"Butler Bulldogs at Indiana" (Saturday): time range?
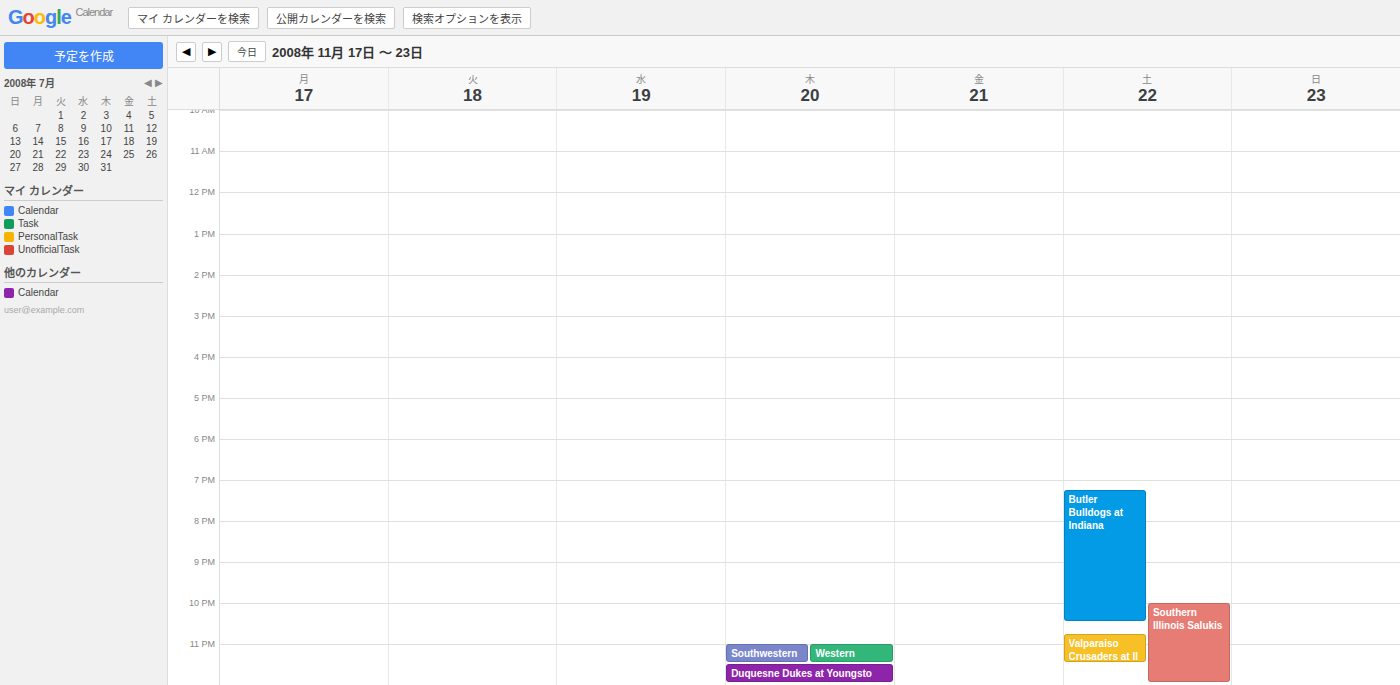
19:15 to 22:30